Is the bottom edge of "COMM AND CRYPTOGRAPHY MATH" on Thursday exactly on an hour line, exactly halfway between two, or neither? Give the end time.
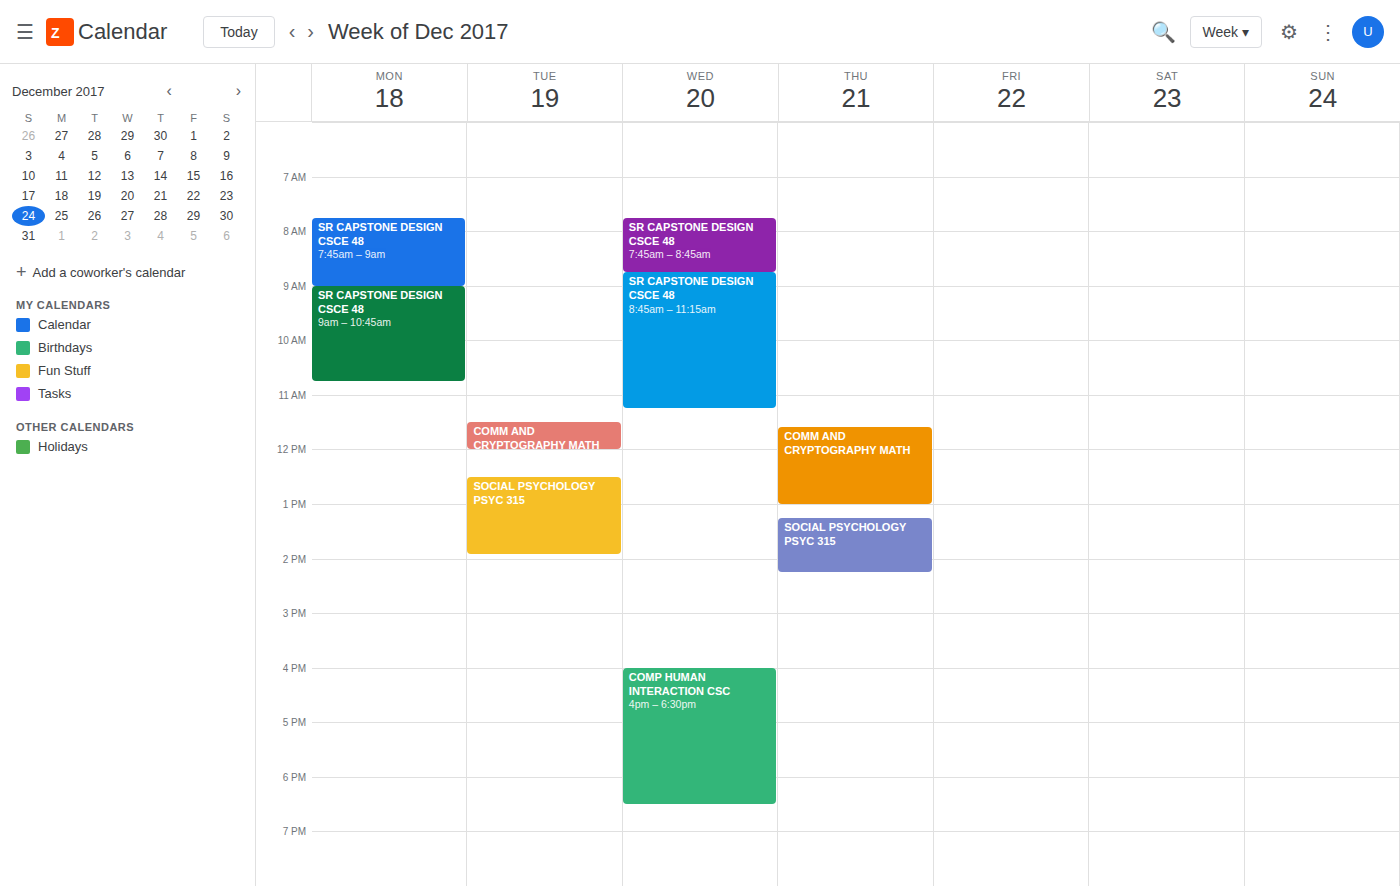
1:00 PM -- exactly on the 1 PM line.